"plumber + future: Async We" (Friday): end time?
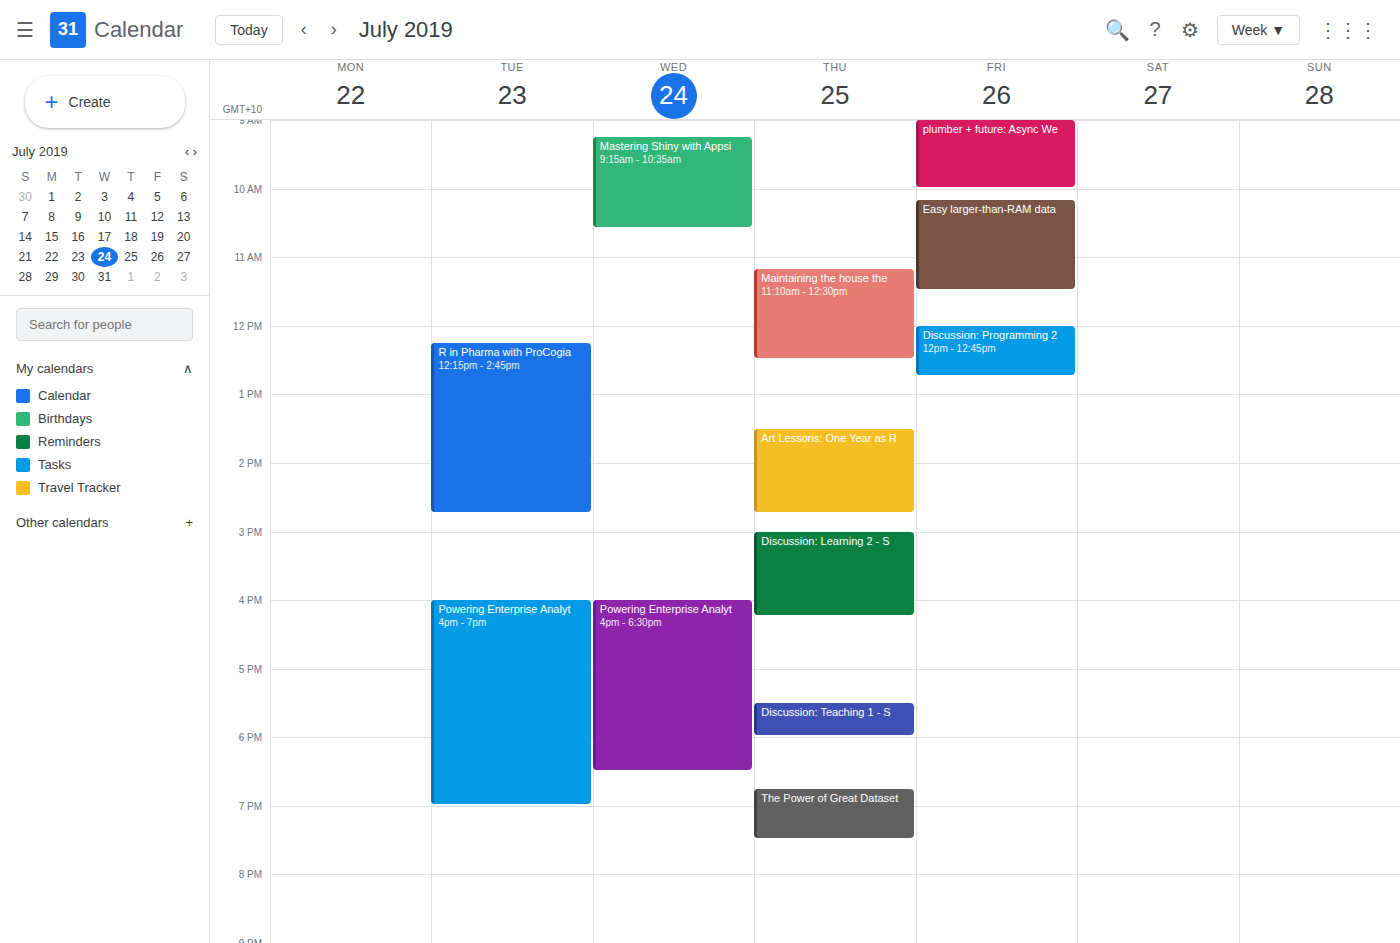
10:00 AM